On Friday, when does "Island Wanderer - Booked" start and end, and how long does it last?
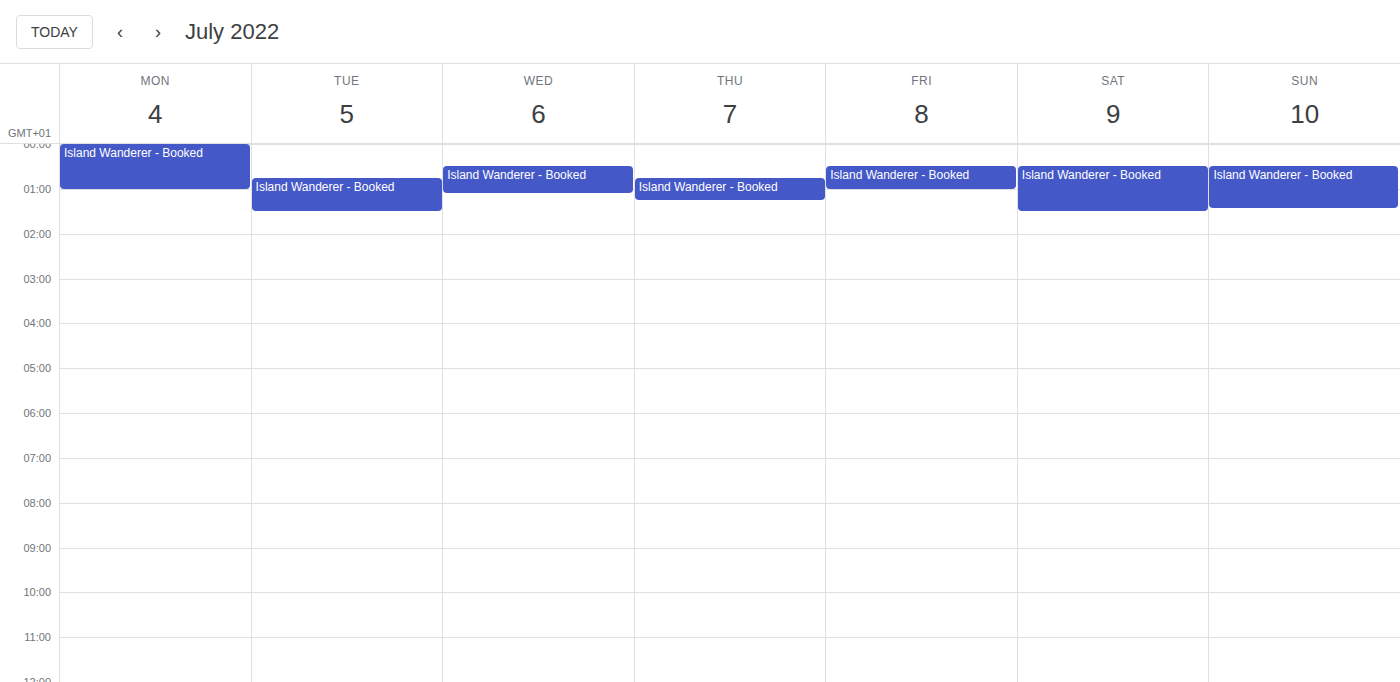
12:30 AM to 1:00 AM, 30 minutes